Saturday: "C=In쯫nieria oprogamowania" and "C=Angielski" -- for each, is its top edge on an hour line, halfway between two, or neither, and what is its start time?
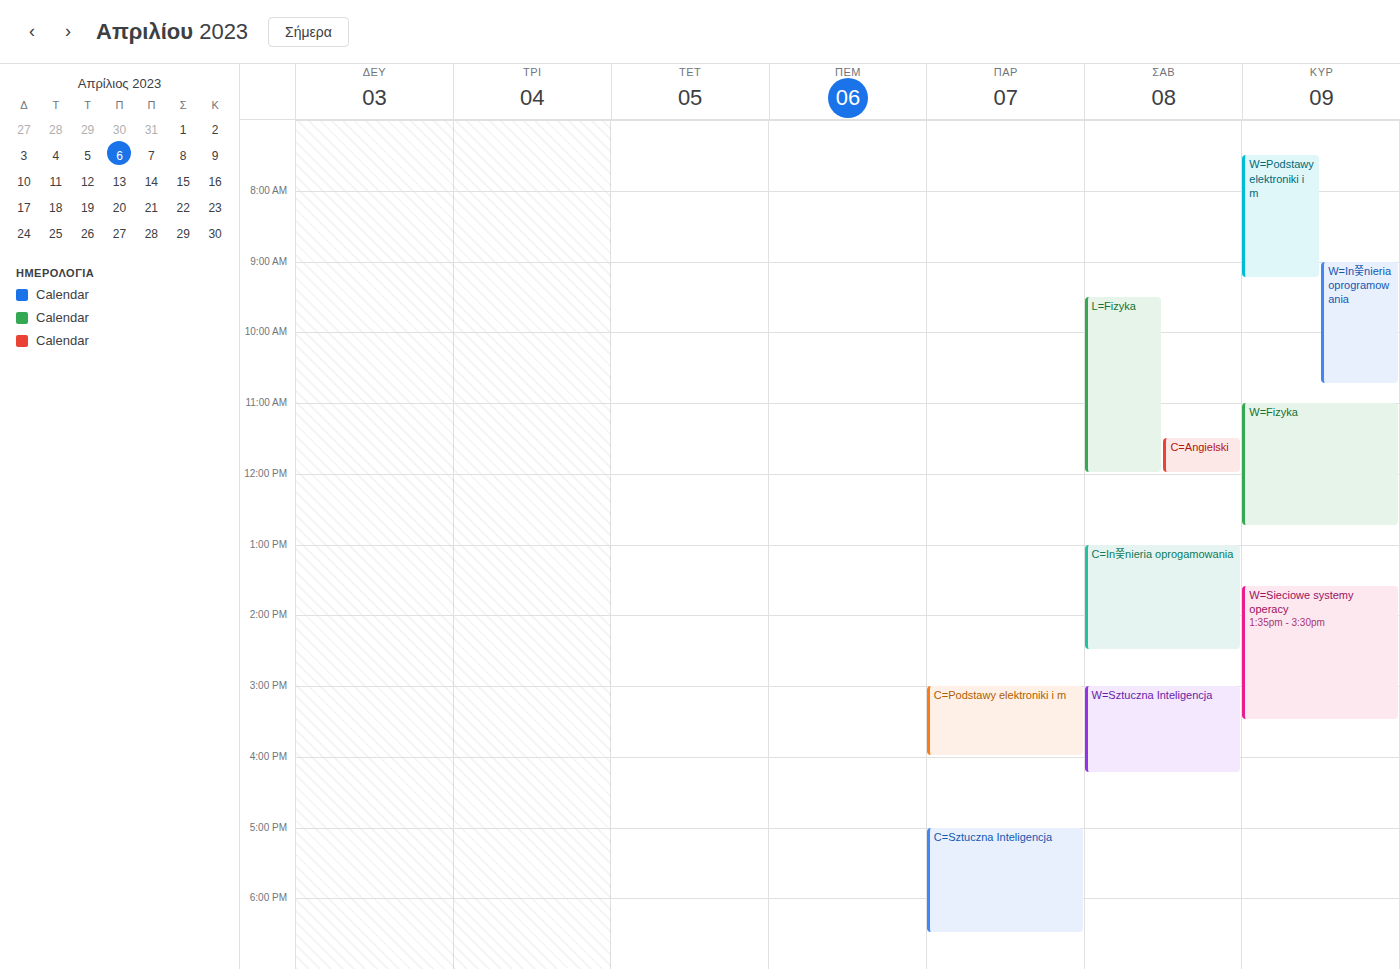
"C=In쯫nieria oprogamowania": 1:00 PM, exactly on the 1 PM line. "C=Angielski": 11:30 AM, halfway between the 11 AM and 12 PM lines.